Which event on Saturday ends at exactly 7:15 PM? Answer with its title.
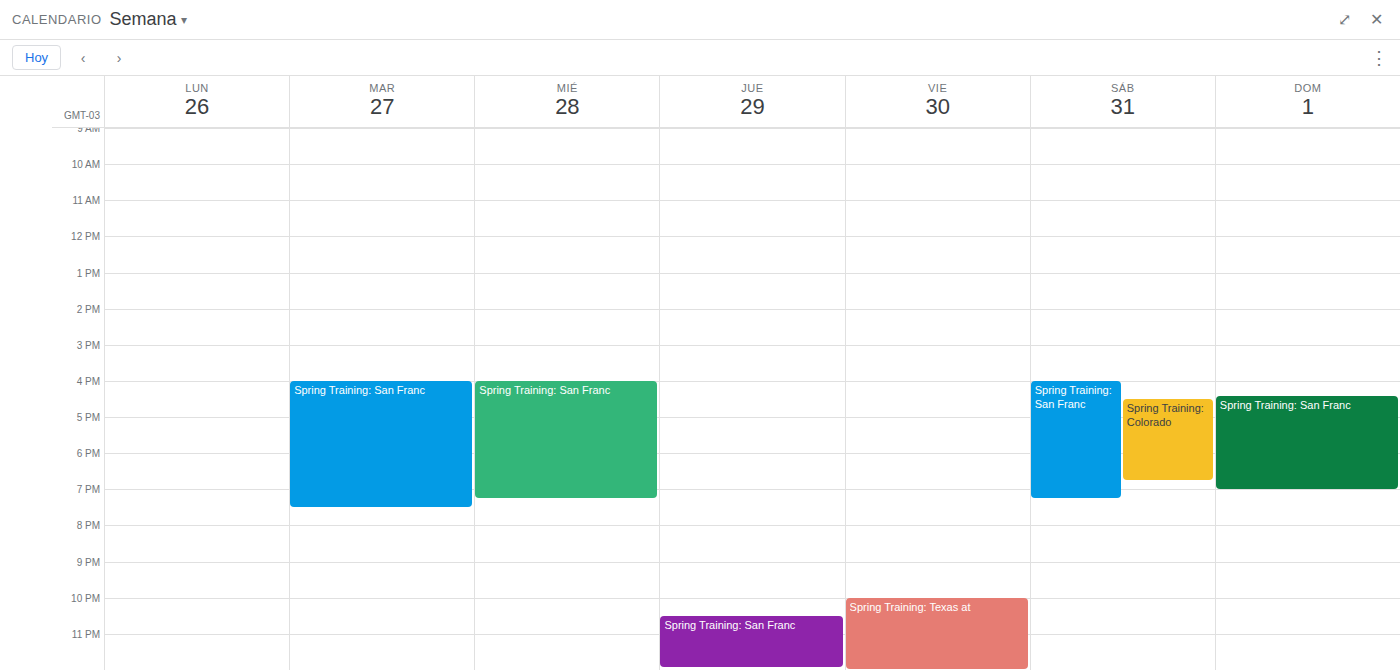
"Spring Training: San Franc"